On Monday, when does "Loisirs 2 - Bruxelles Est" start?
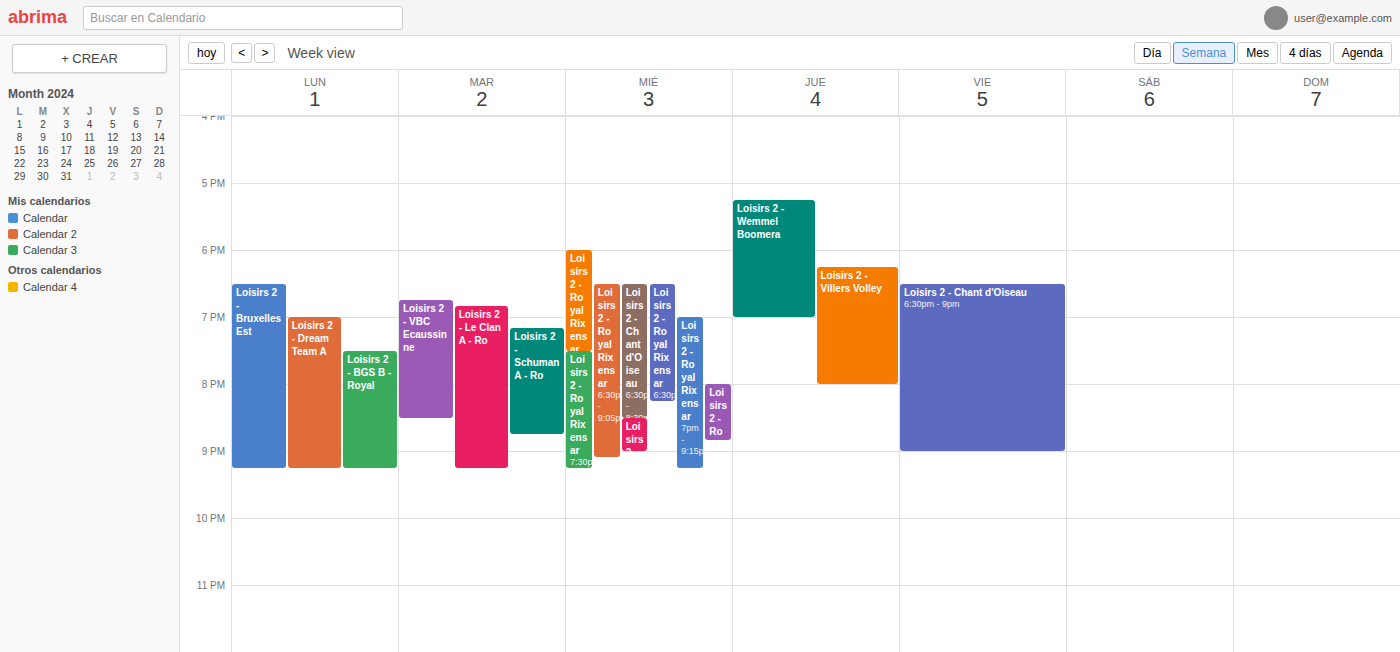
6:30 PM